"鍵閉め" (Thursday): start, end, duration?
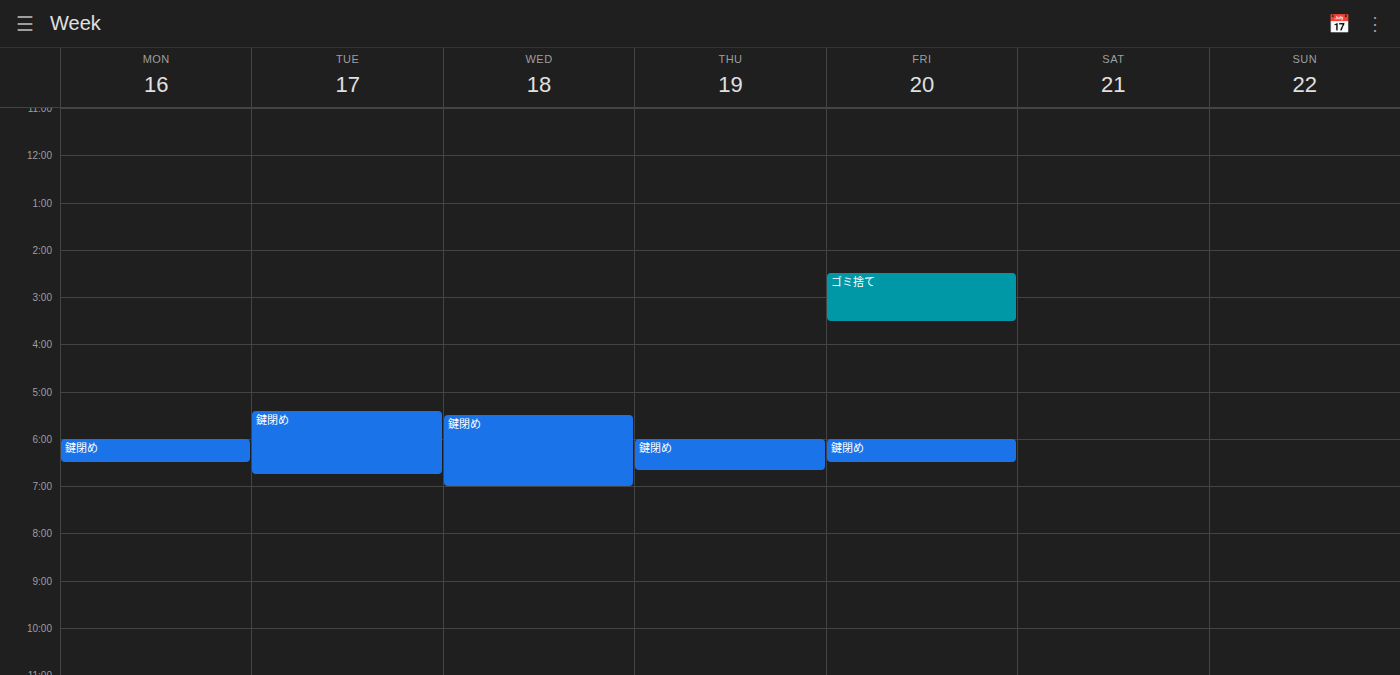
18:00 to 18:40, 40 minutes